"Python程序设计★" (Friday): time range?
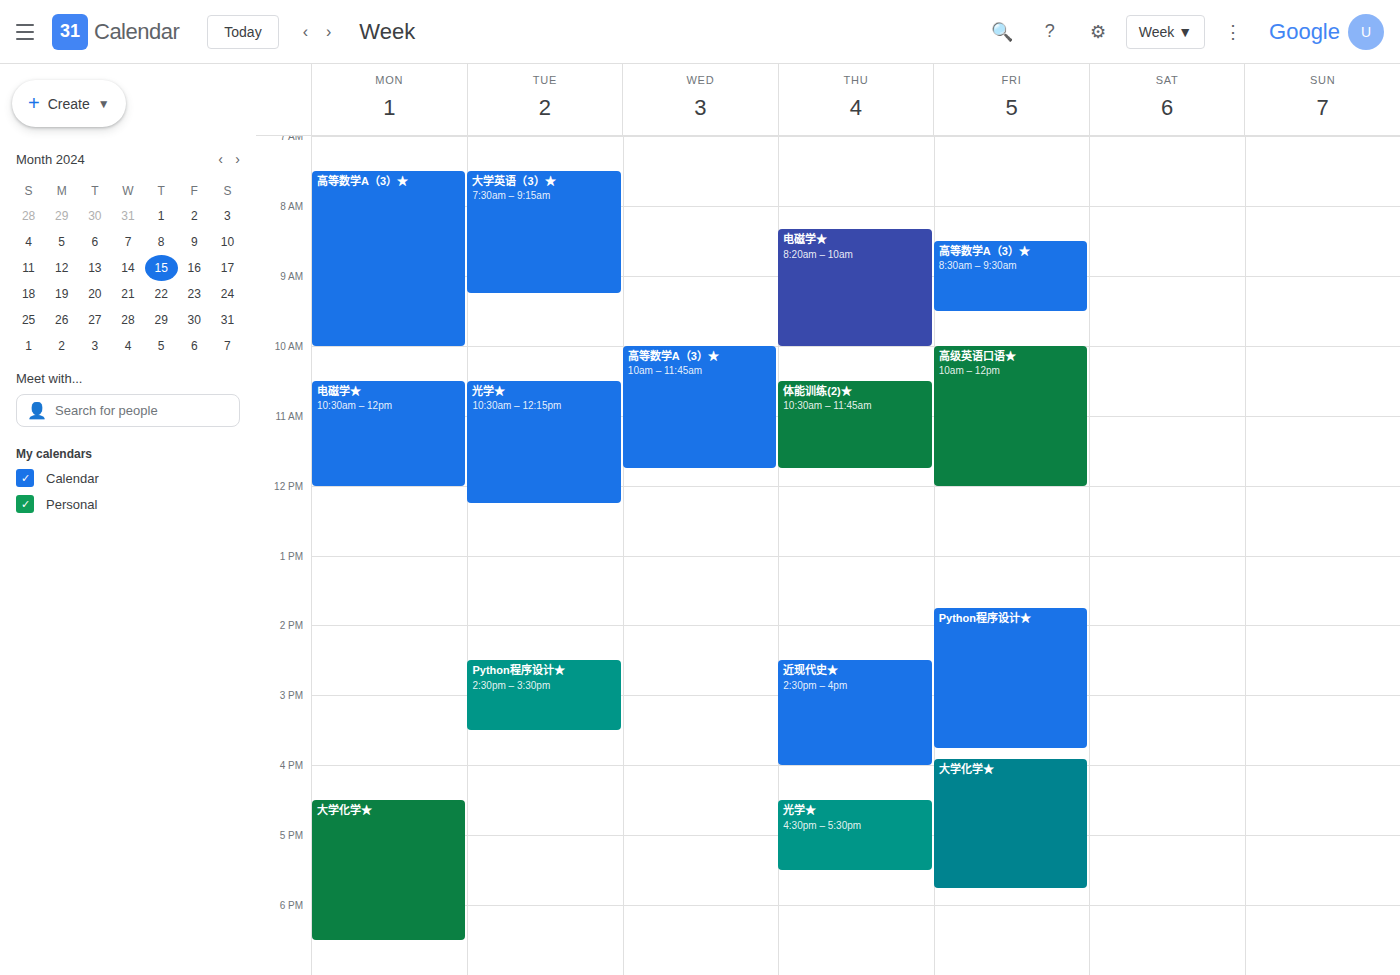
13:45 to 15:45